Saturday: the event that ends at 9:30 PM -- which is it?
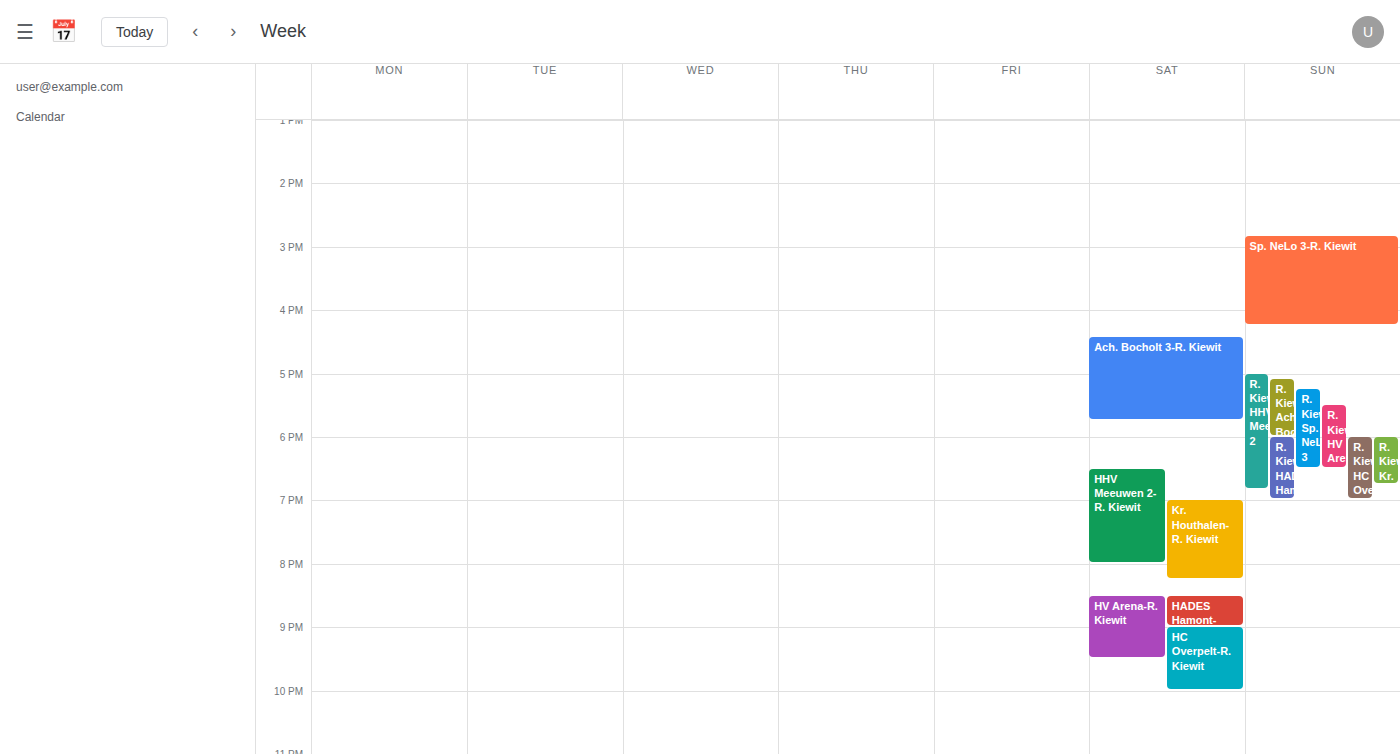
"HV Arena-R. Kiewit"